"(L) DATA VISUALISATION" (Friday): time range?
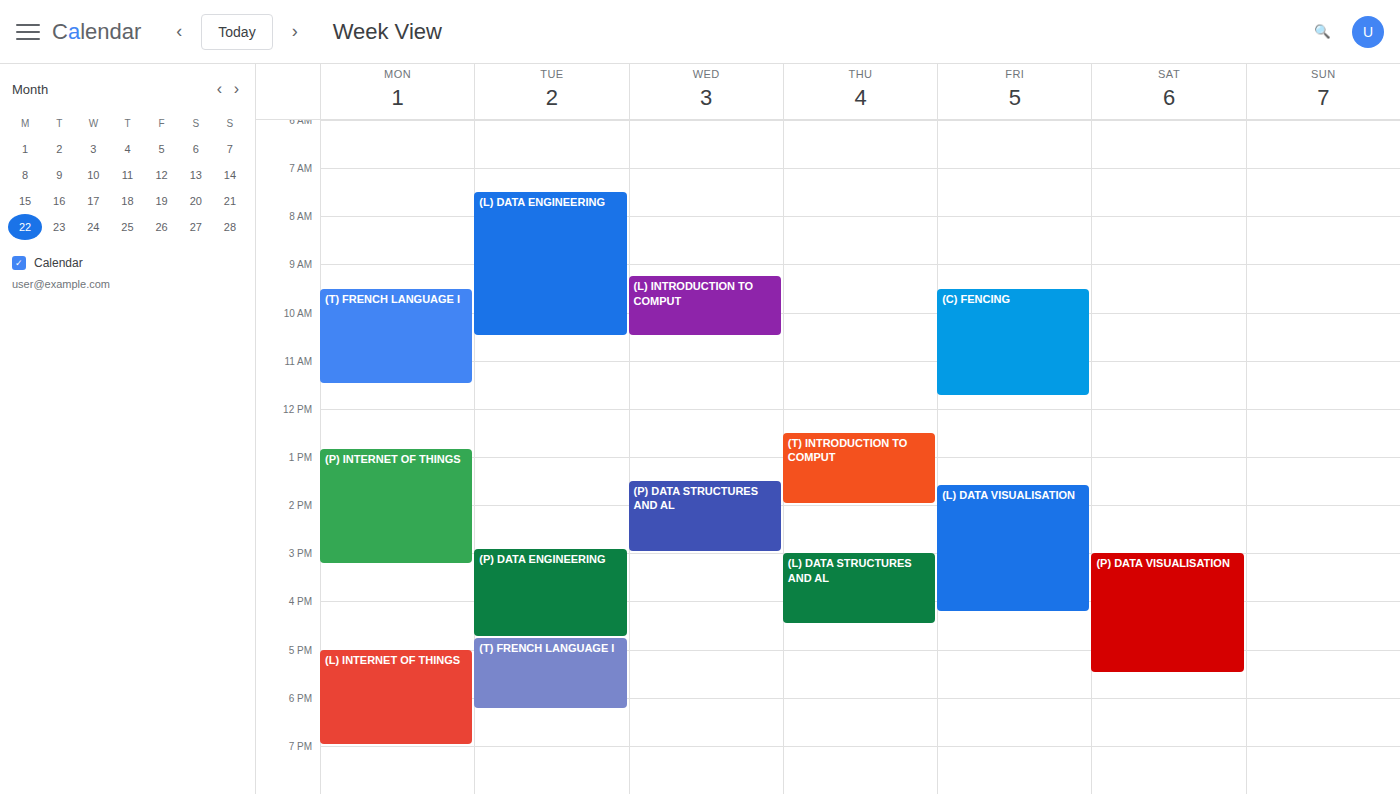
1:35 PM to 4:15 PM